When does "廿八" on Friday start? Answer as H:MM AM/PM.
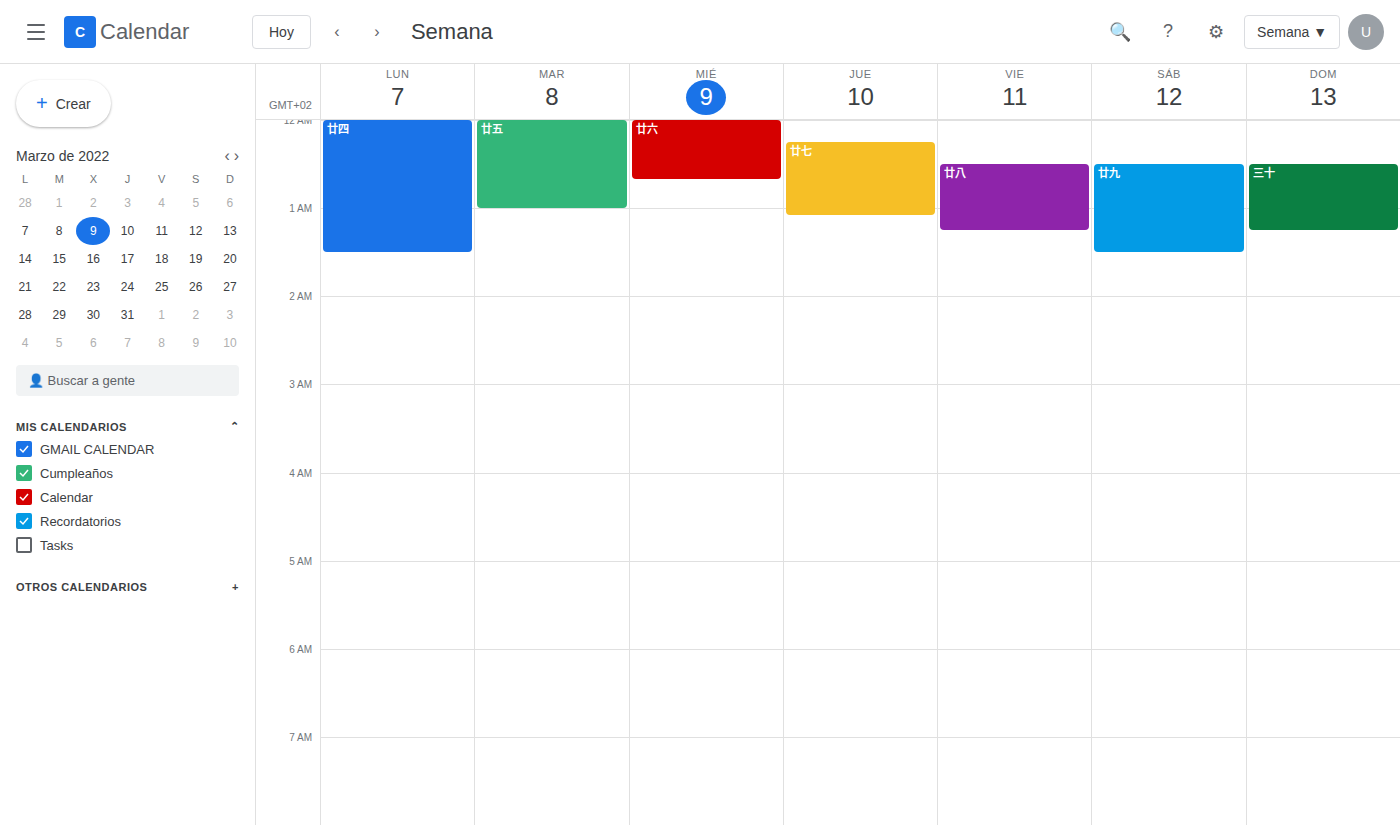
12:30 AM